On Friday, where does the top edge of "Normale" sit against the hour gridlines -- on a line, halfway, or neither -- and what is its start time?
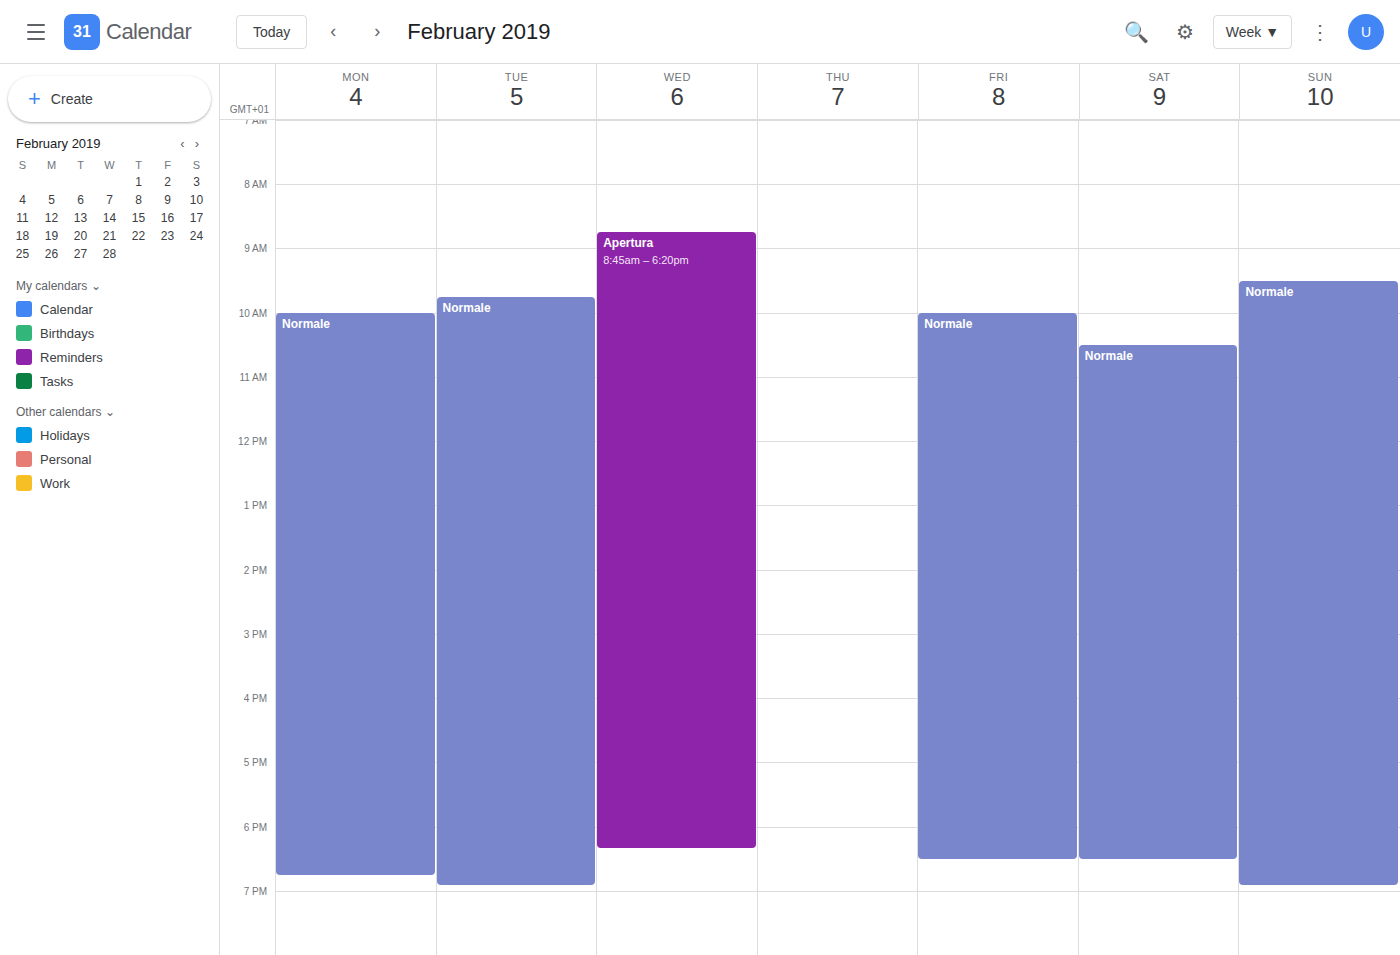
10:00 AM -- exactly on the 10 AM line.